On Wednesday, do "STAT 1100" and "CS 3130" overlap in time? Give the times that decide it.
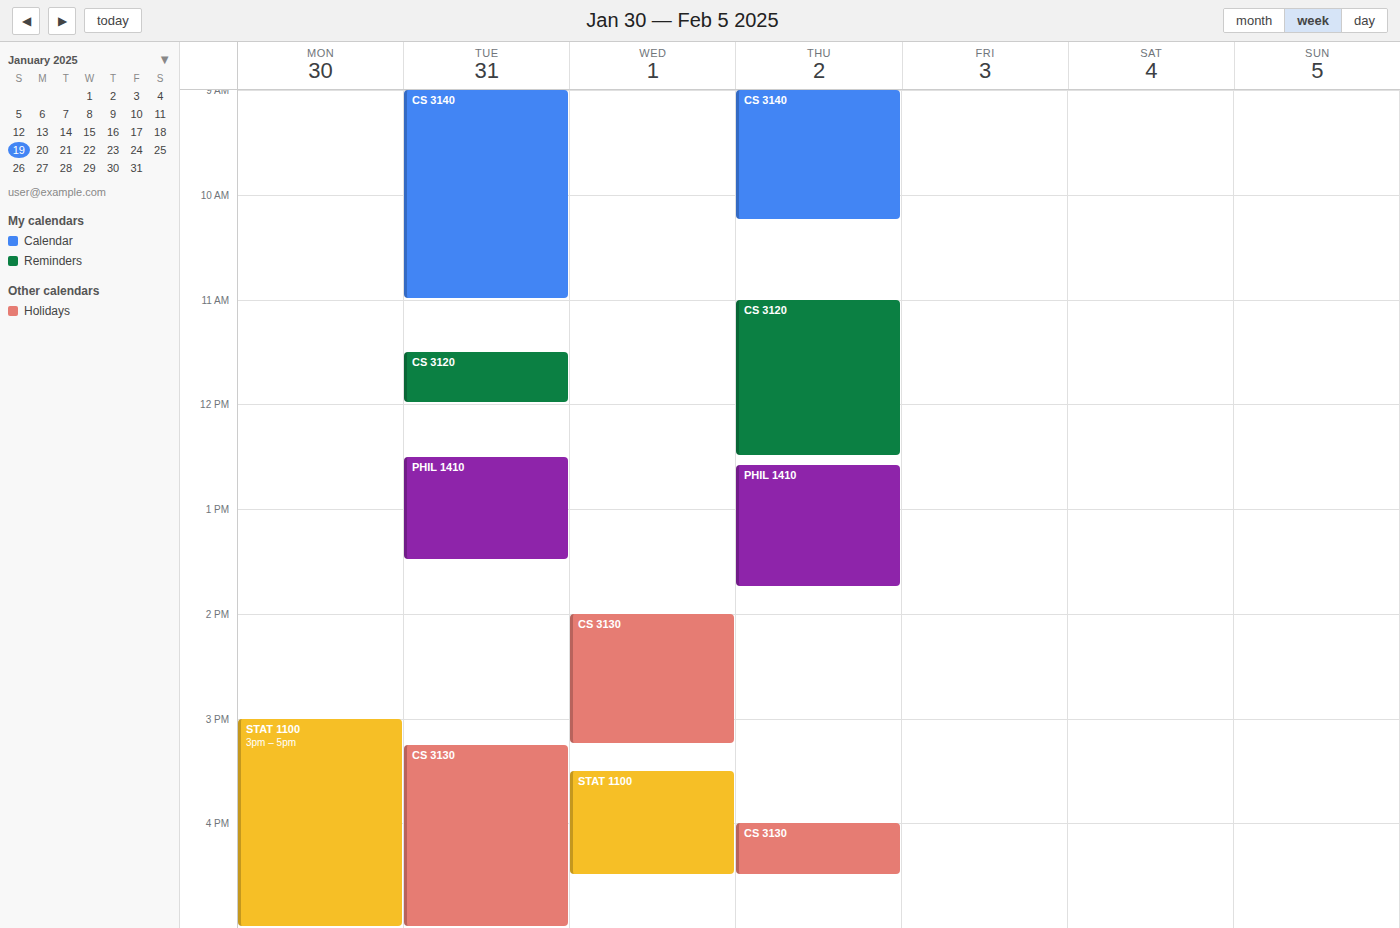
"CS 3130" ends at 3:15 PM and "STAT 1100" starts at 3:30 PM -- no overlap.